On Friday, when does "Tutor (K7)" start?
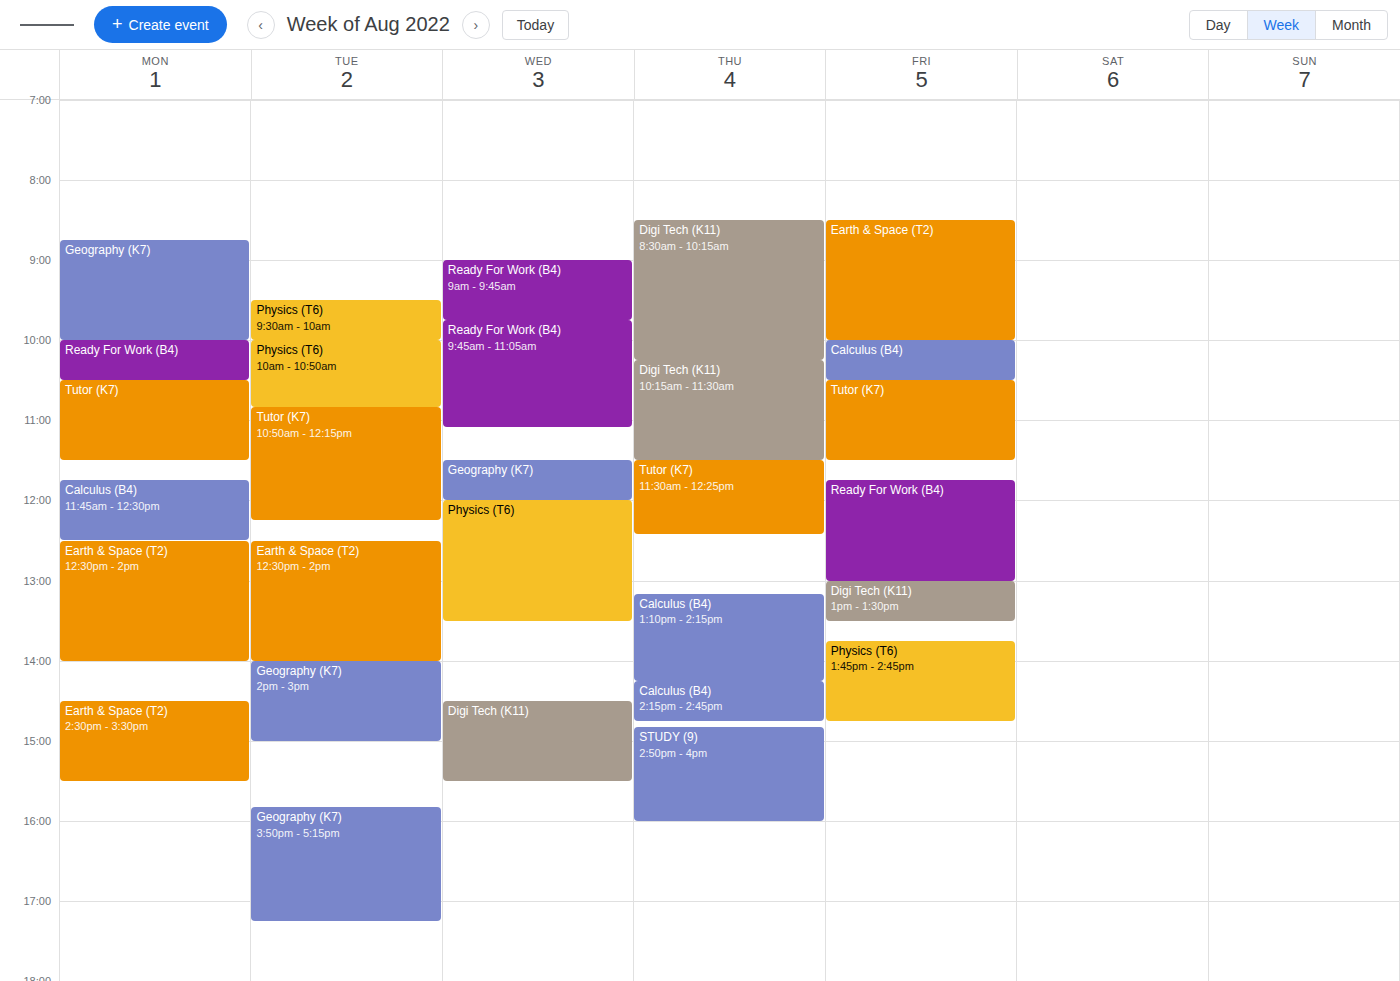
10:30 AM